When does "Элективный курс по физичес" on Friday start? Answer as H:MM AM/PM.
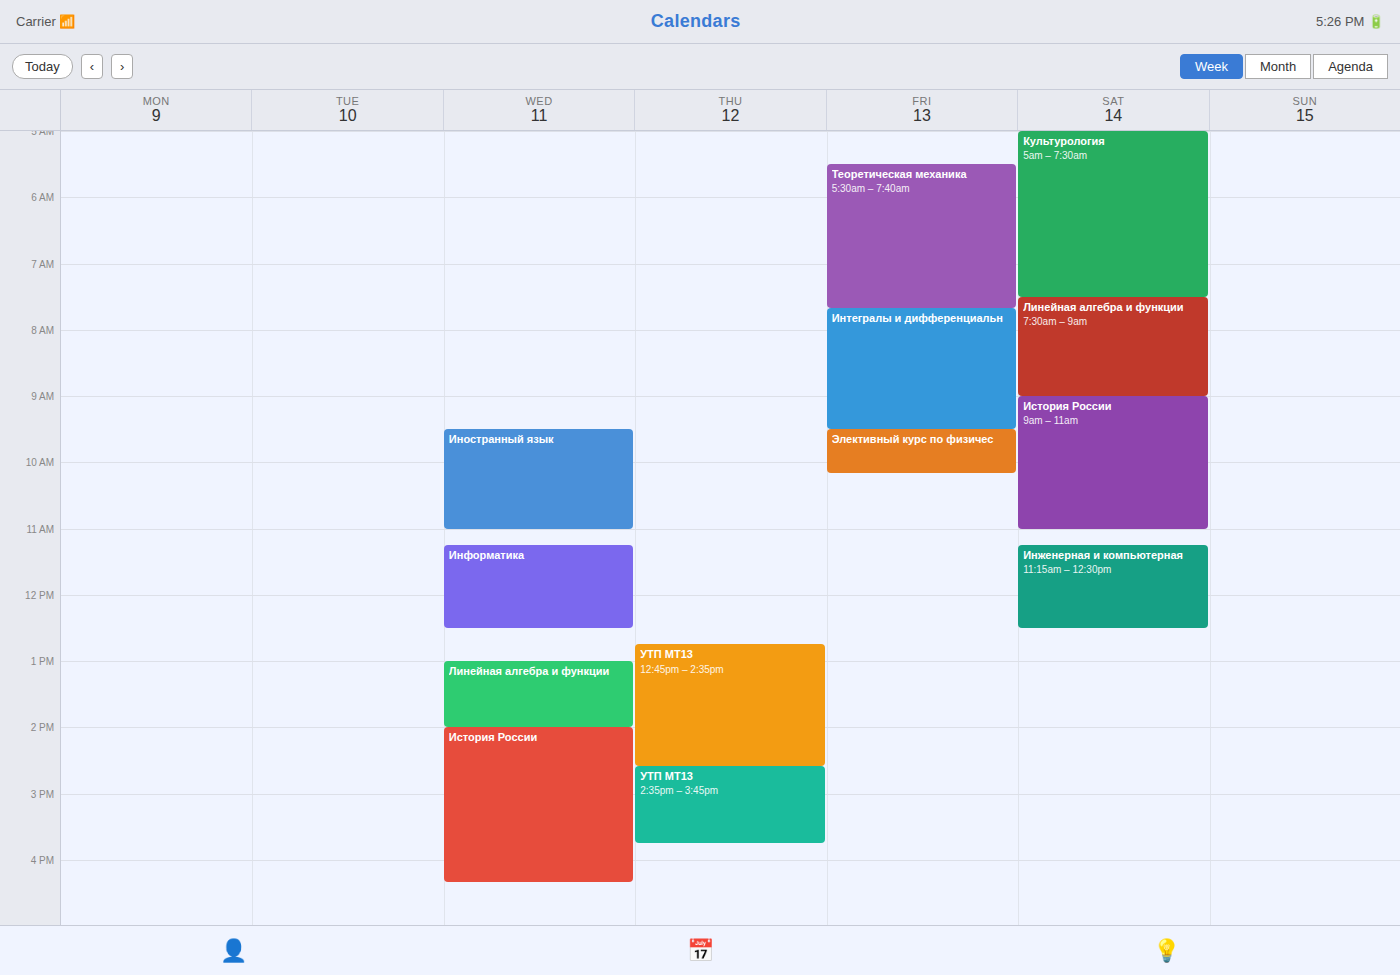
9:30 AM